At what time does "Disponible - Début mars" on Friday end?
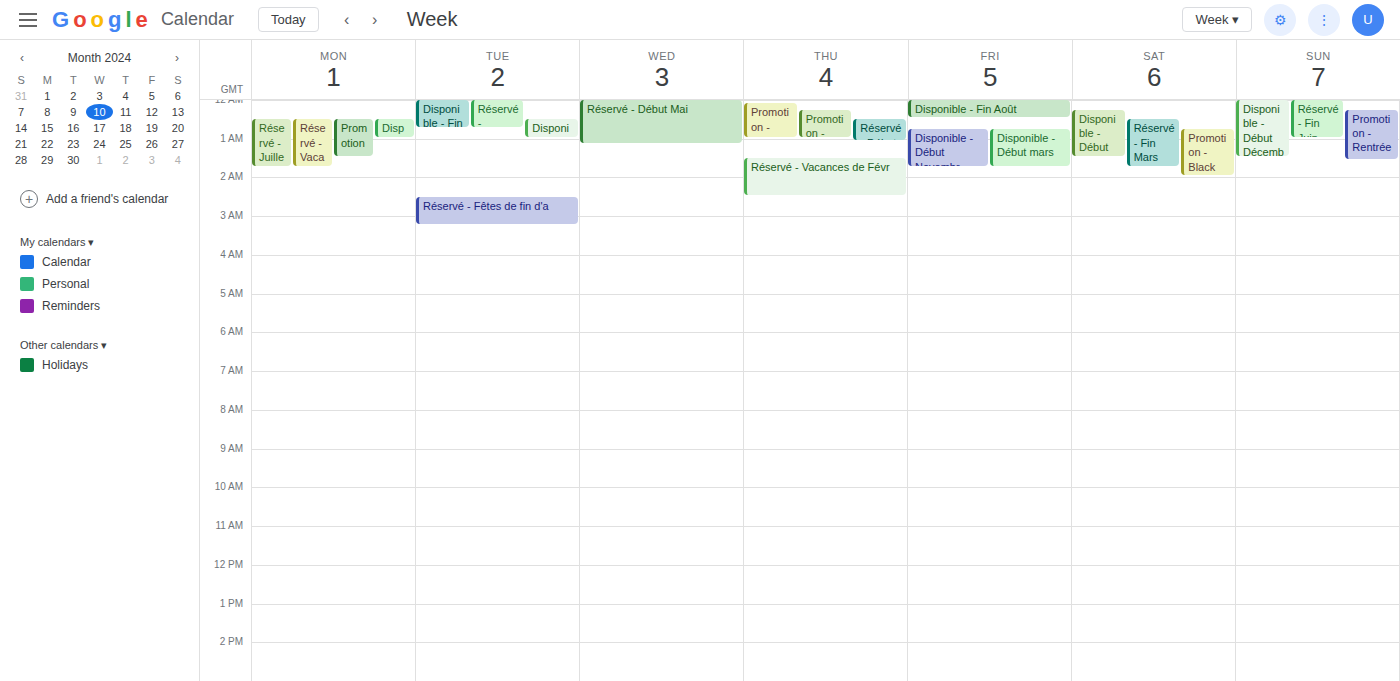
1:45 AM